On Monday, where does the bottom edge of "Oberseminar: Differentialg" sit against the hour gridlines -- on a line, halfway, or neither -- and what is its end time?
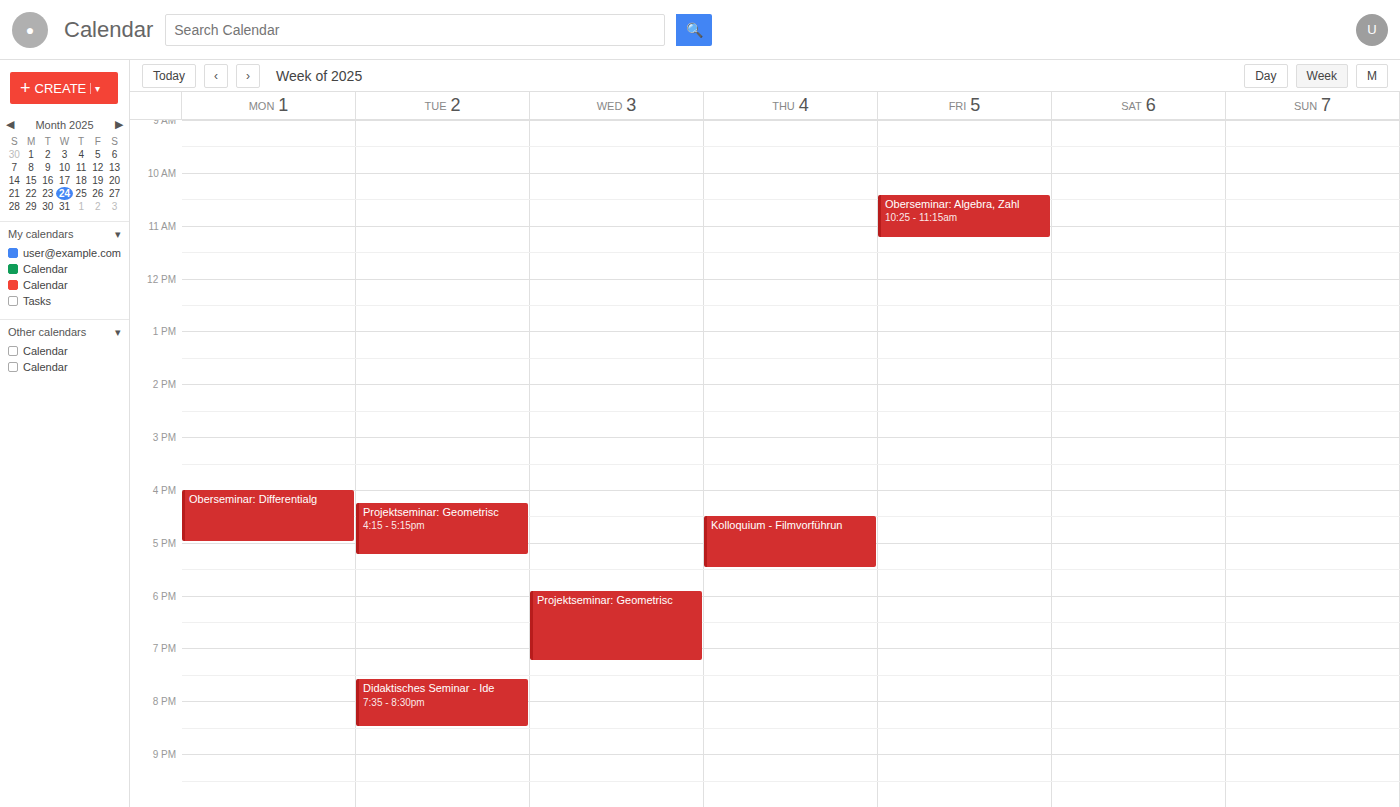
5:00 PM -- exactly on the 5 PM line.